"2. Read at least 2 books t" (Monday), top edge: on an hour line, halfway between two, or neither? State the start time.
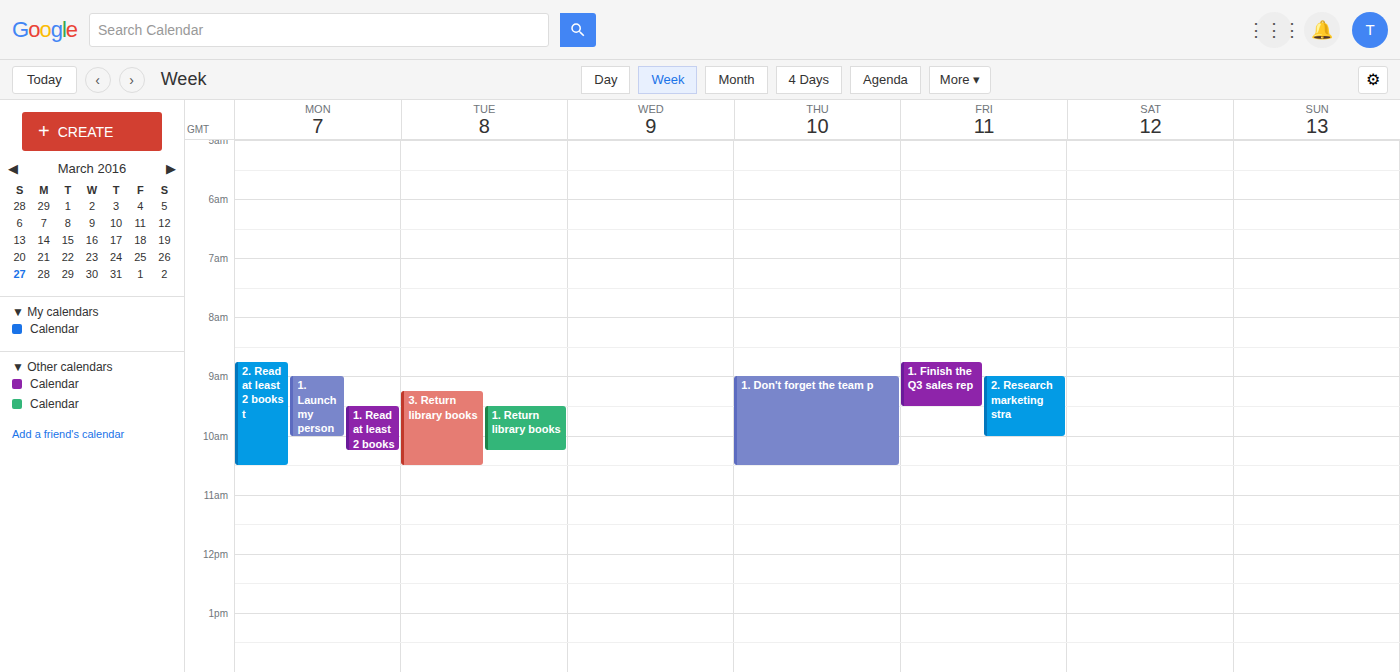
08:45 -- neither: three quarters of the way from the 08:00 line to the 09:00 line.